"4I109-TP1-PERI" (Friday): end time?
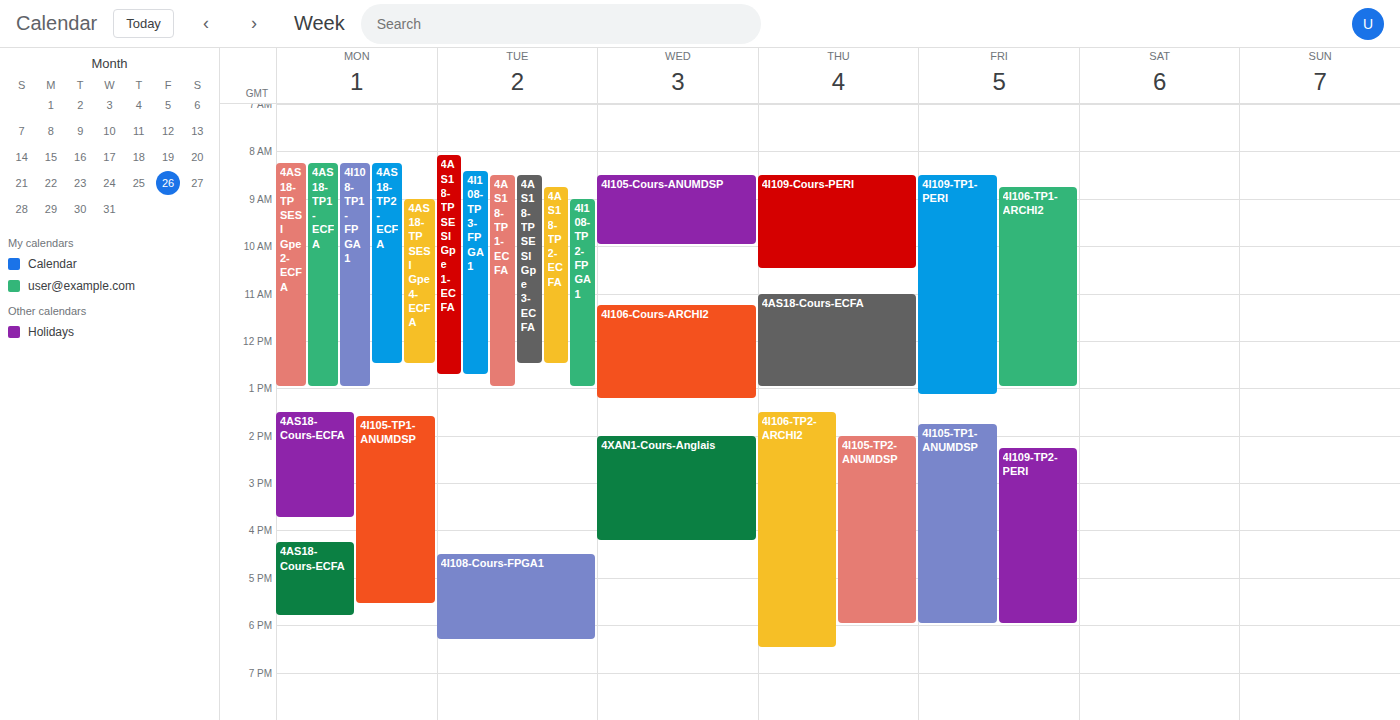
1:10 PM